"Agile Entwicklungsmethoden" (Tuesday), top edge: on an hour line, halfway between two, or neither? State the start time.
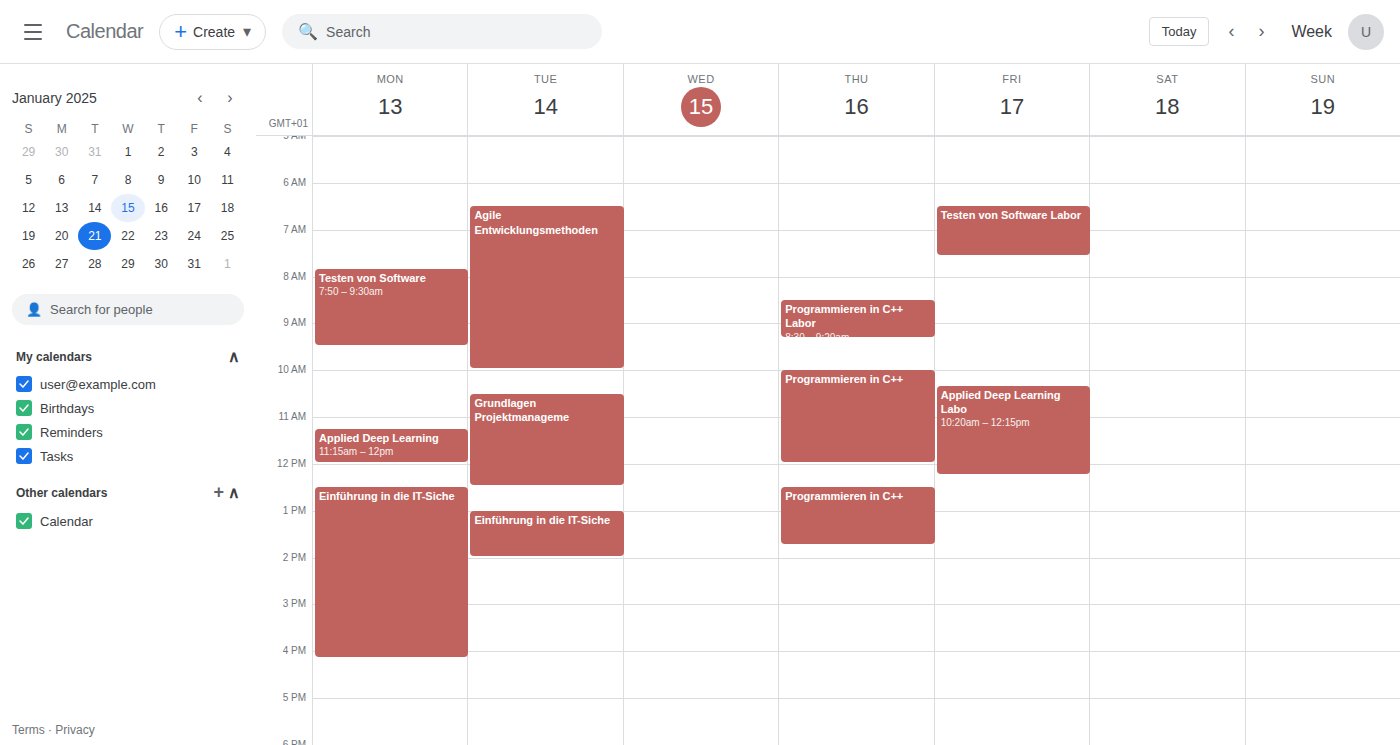
6:30 AM -- halfway between the 6 AM and 7 AM lines.